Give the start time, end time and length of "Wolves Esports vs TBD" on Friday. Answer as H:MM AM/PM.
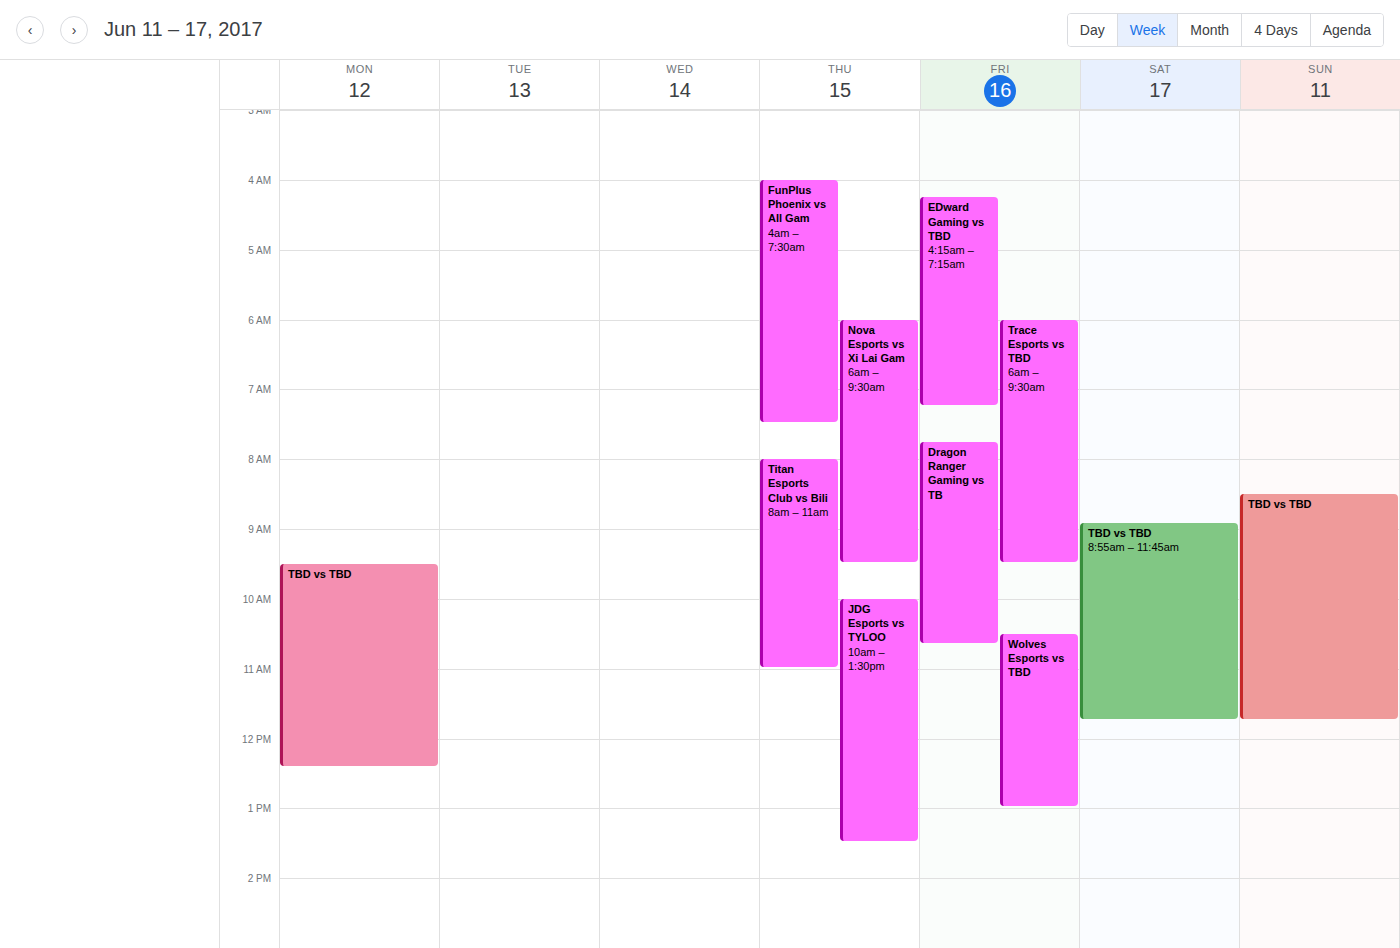
10:30 AM to 1:00 PM, 2 hours 30 minutes